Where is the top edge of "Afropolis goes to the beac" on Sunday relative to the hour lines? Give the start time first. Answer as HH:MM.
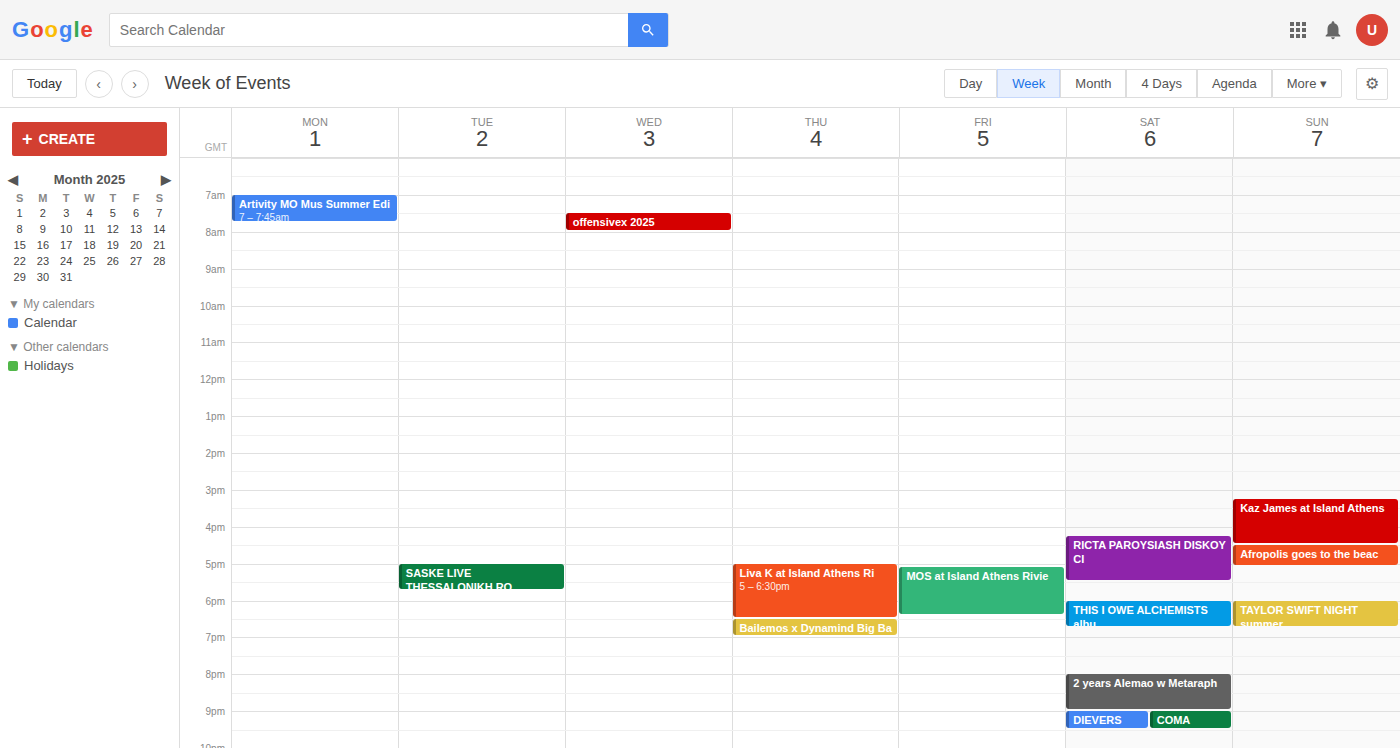
16:30 -- halfway between the 16:00 and 17:00 lines.